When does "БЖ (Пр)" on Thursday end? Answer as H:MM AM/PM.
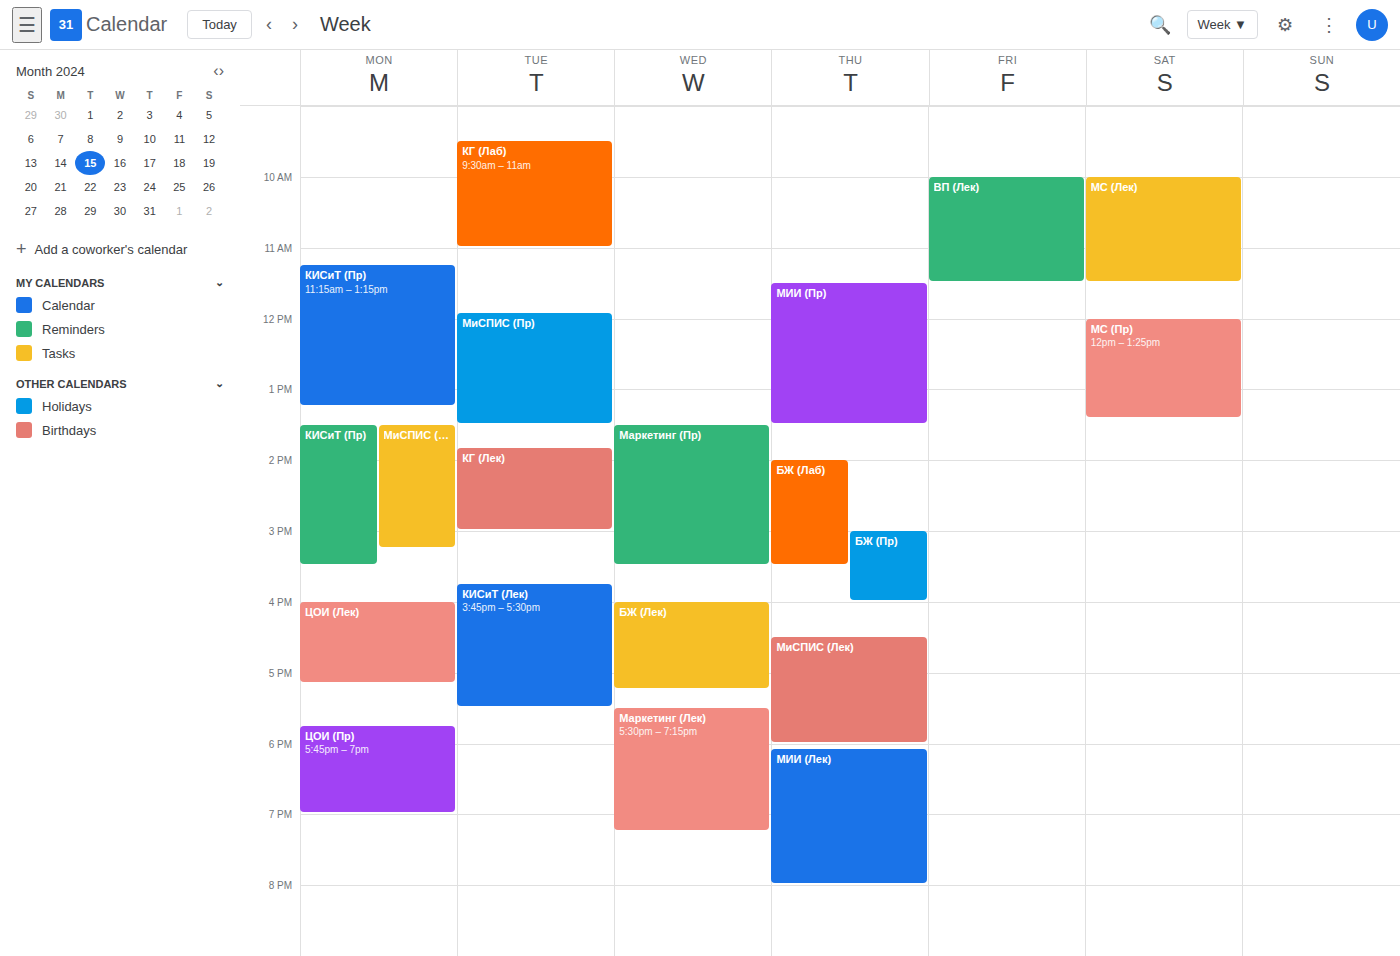
4:00 PM